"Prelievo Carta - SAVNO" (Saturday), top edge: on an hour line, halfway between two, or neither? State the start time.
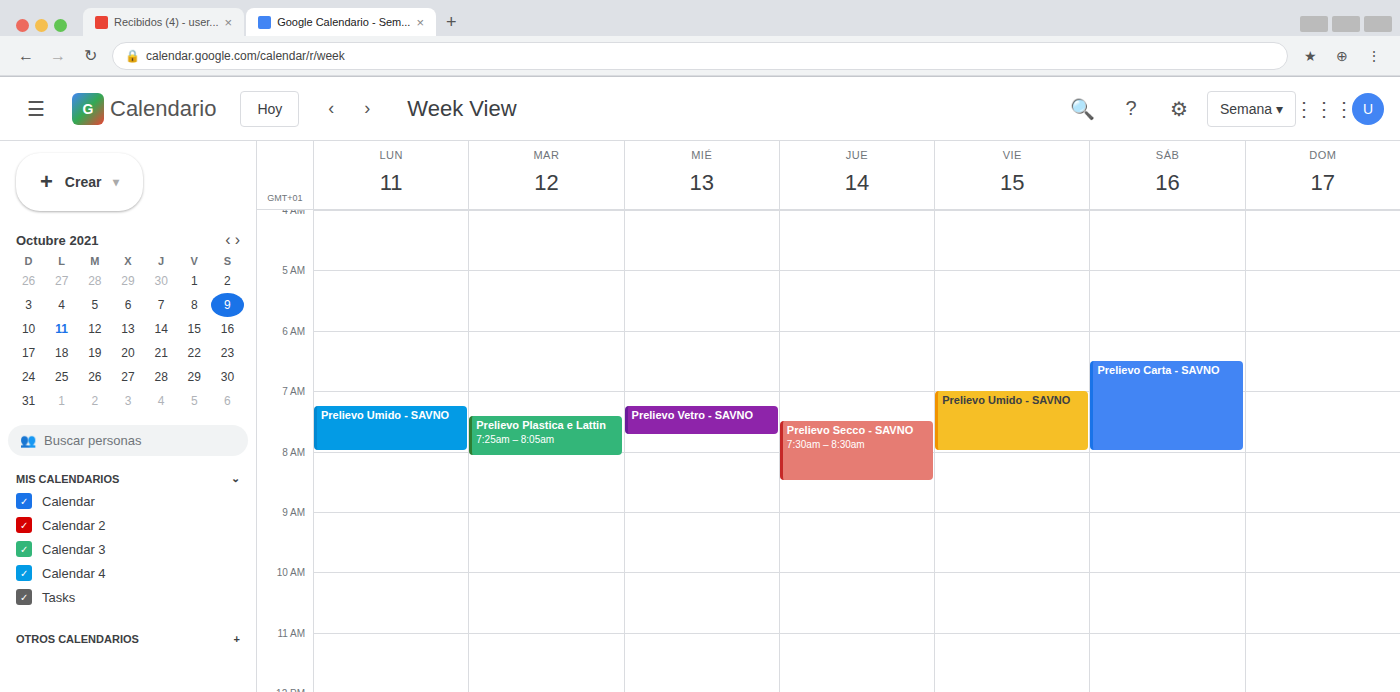
6:30 AM -- halfway between the 6 AM and 7 AM lines.